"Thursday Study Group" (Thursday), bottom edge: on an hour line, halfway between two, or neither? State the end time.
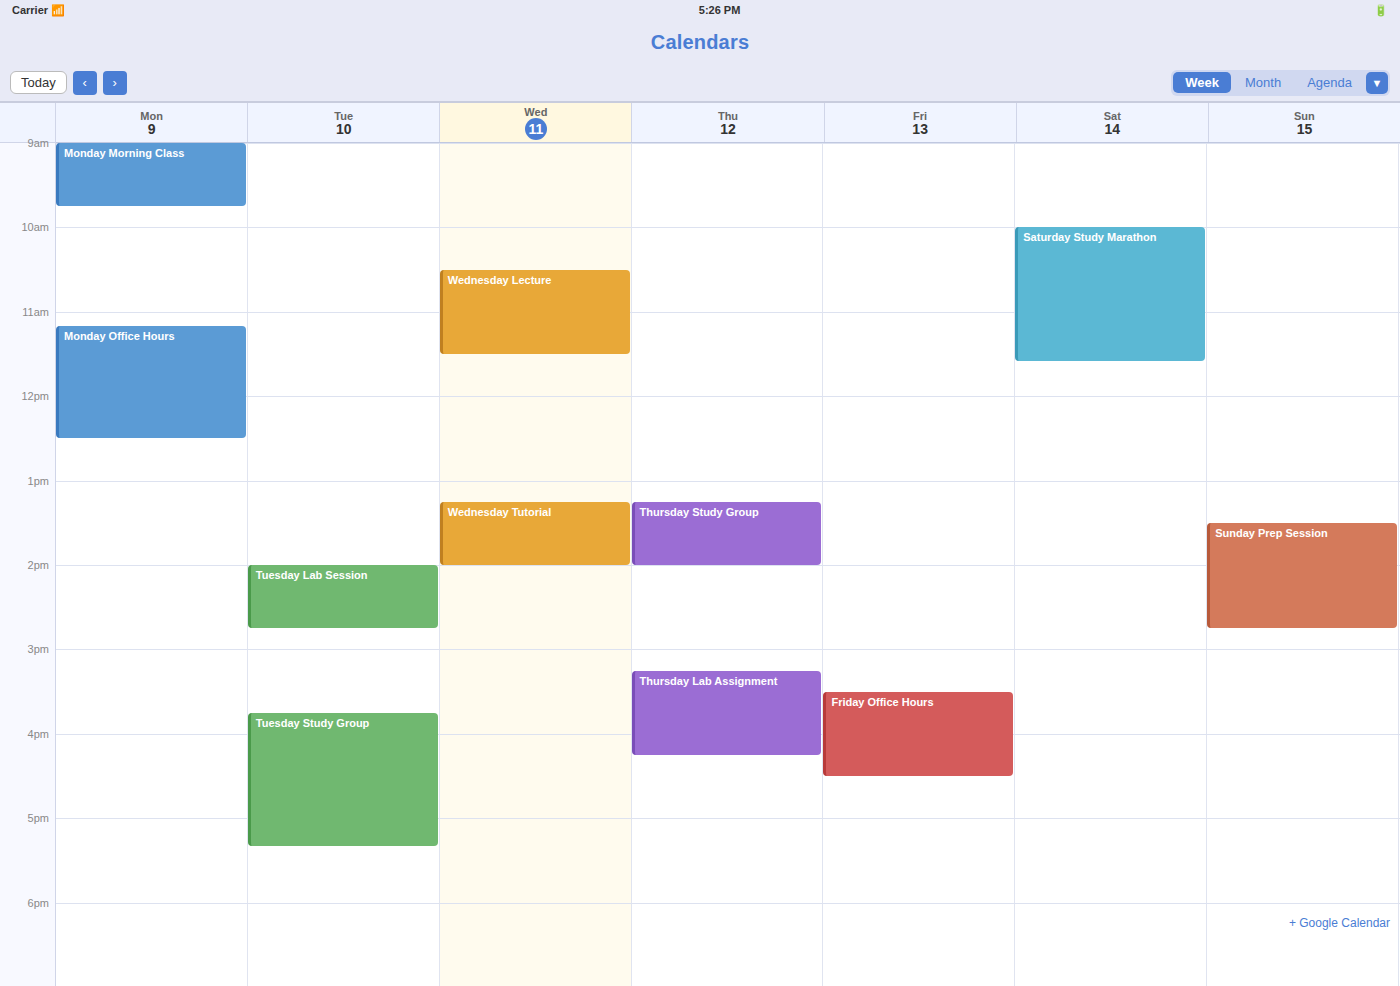
2:00 PM -- exactly on the 2 PM line.